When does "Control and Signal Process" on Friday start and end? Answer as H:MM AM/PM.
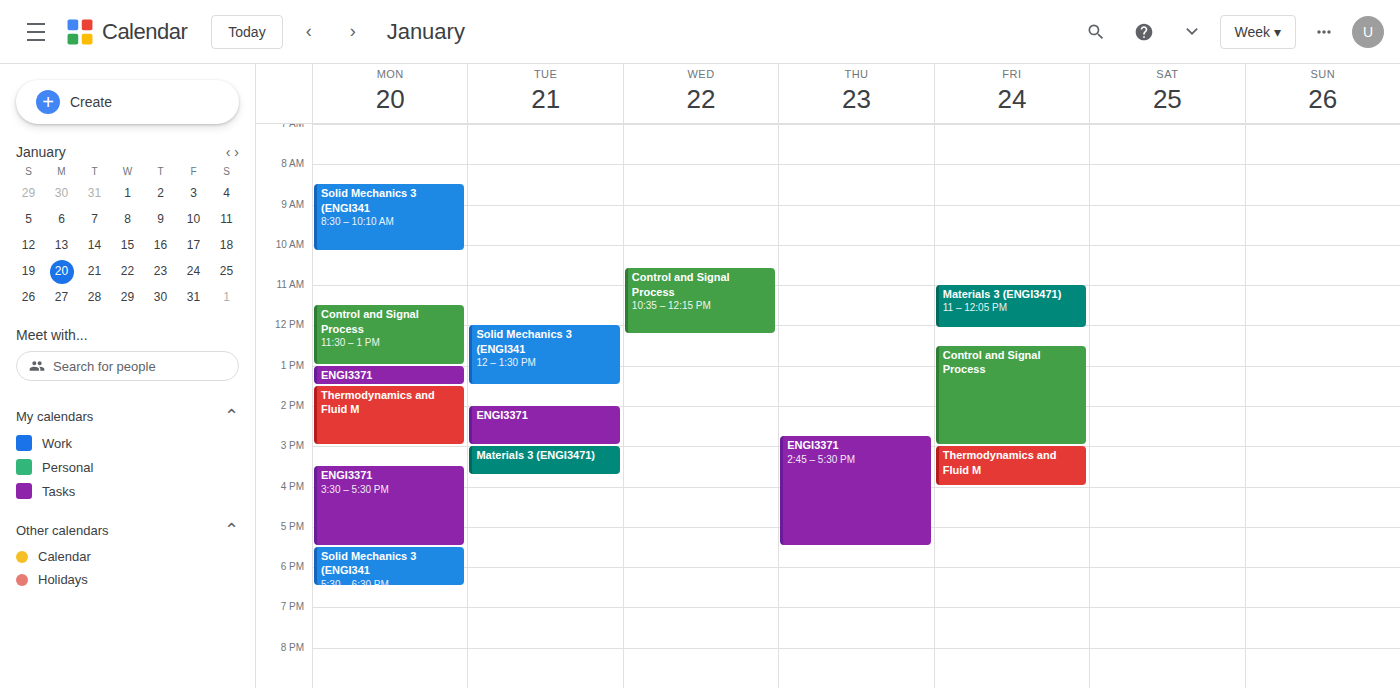
12:30 PM to 3:00 PM